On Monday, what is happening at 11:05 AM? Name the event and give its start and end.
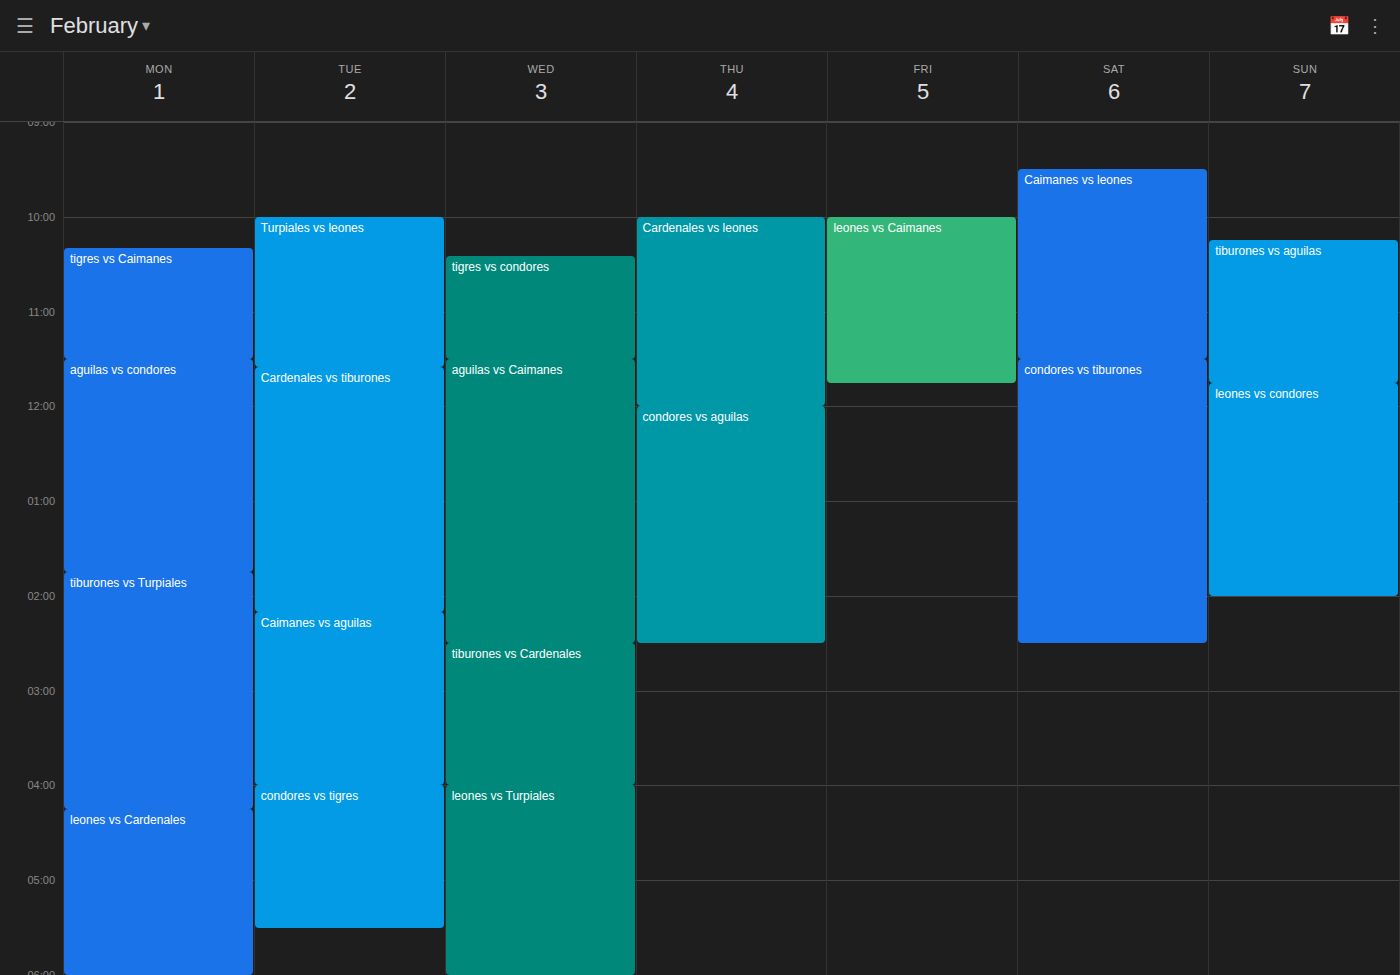
"tigres vs Caimanes", 10:20 AM to 11:30 AM